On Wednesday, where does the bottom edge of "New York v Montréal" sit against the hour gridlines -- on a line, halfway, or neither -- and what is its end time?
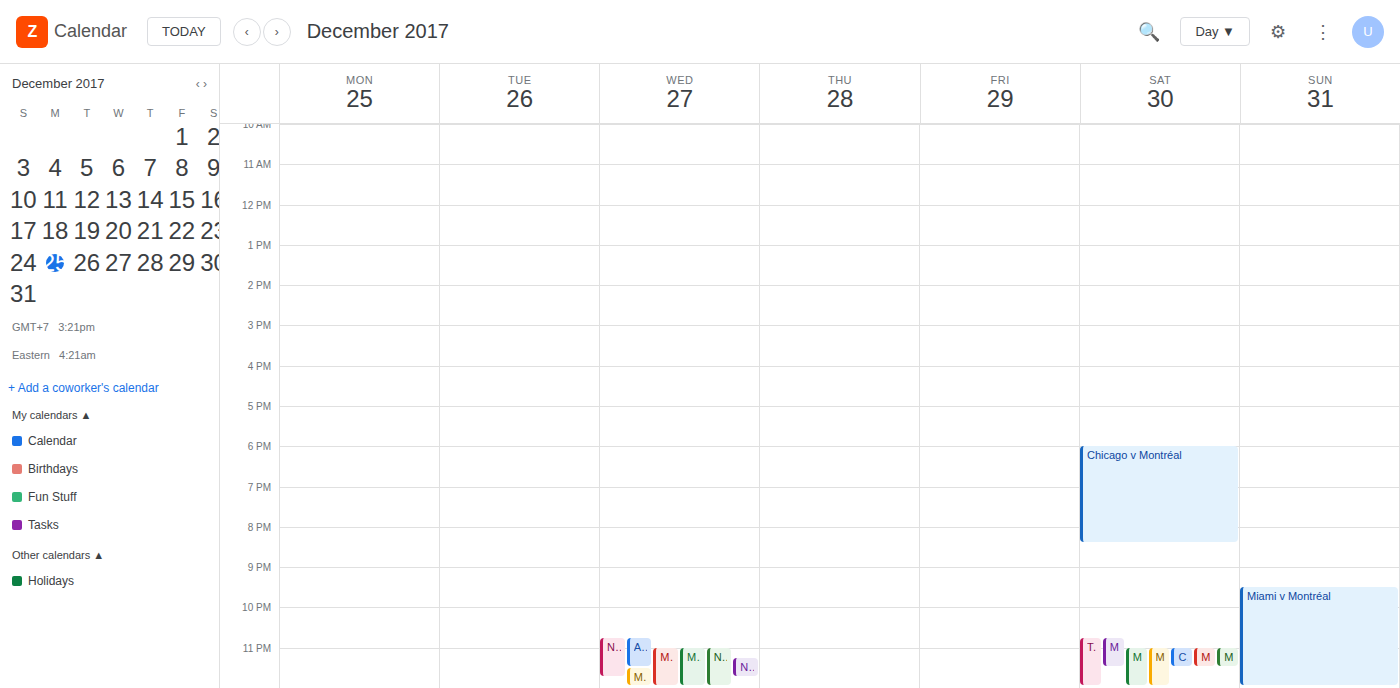
23:45 -- neither: three quarters of the way from the 23:00 line to the 24:00 line.